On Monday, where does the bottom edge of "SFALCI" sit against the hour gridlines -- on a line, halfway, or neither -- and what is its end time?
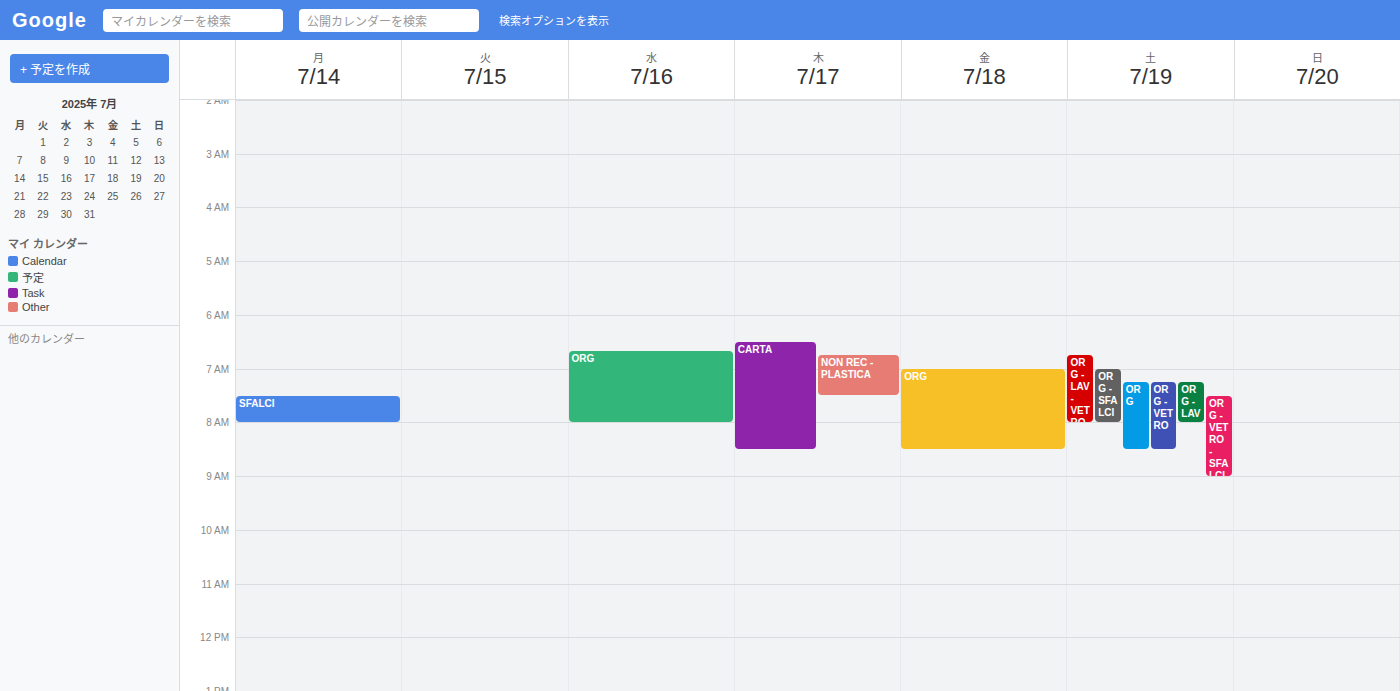
08:00 -- exactly on the 08:00 line.